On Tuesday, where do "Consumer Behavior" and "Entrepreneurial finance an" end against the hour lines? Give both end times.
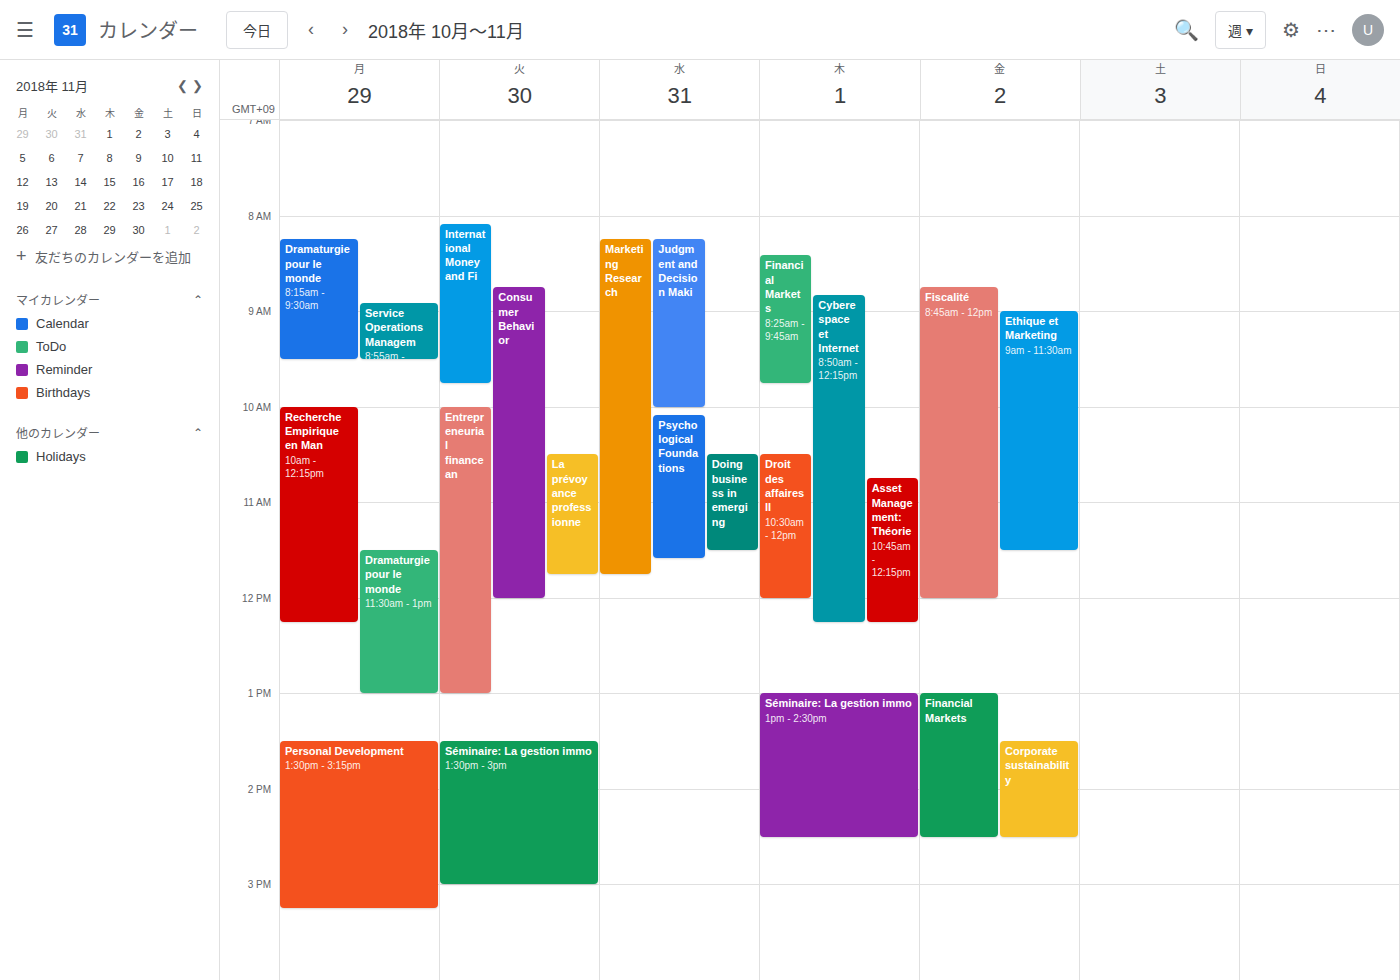
"Consumer Behavior": 12:00 PM, exactly on the 12 PM line. "Entrepreneurial finance an": 1:00 PM, exactly on the 1 PM line.